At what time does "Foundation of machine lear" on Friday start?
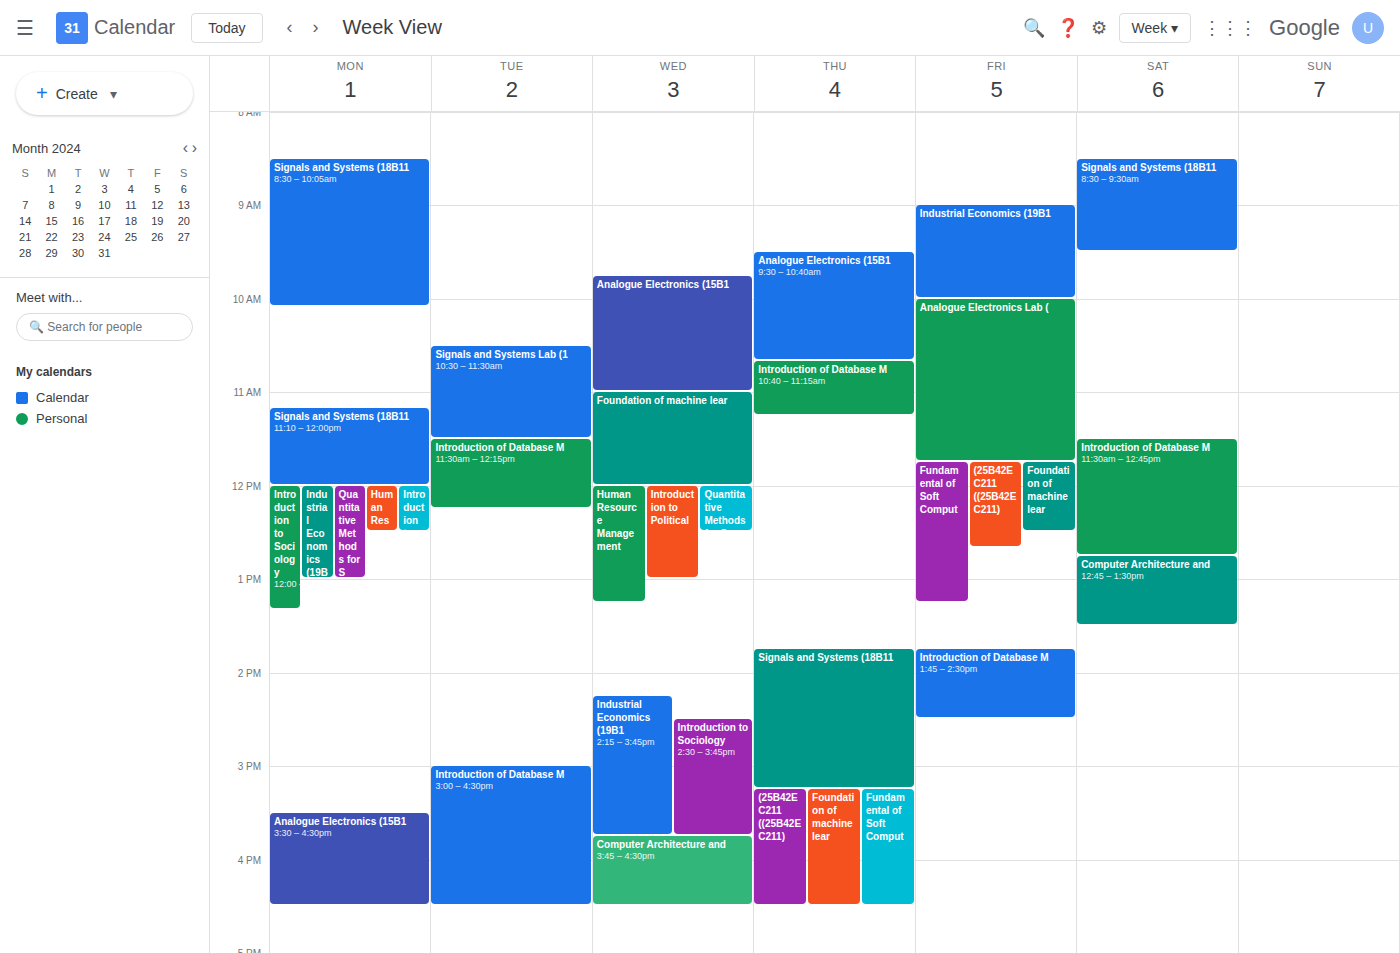
11:45 AM